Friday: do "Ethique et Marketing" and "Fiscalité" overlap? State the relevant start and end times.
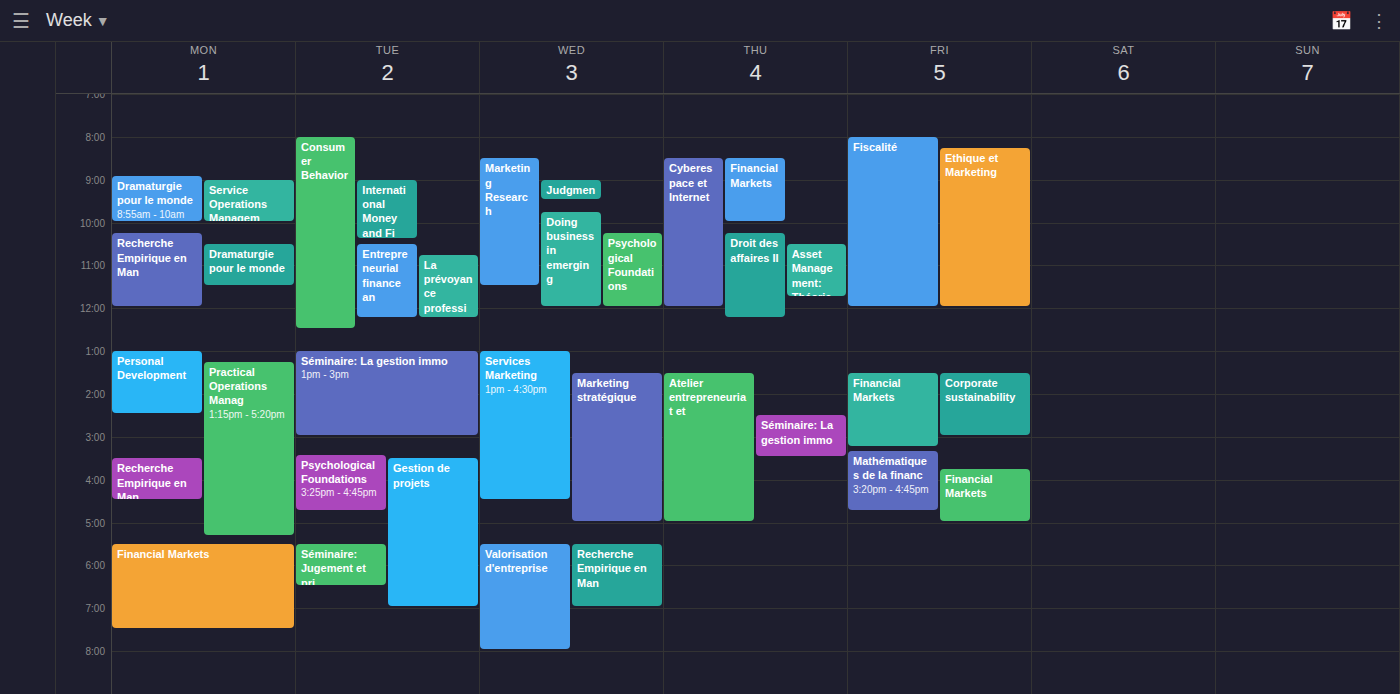
"Ethique et Marketing" runs 8:15 AM to 12:00 PM, inside "Fiscalité" -- they overlap.